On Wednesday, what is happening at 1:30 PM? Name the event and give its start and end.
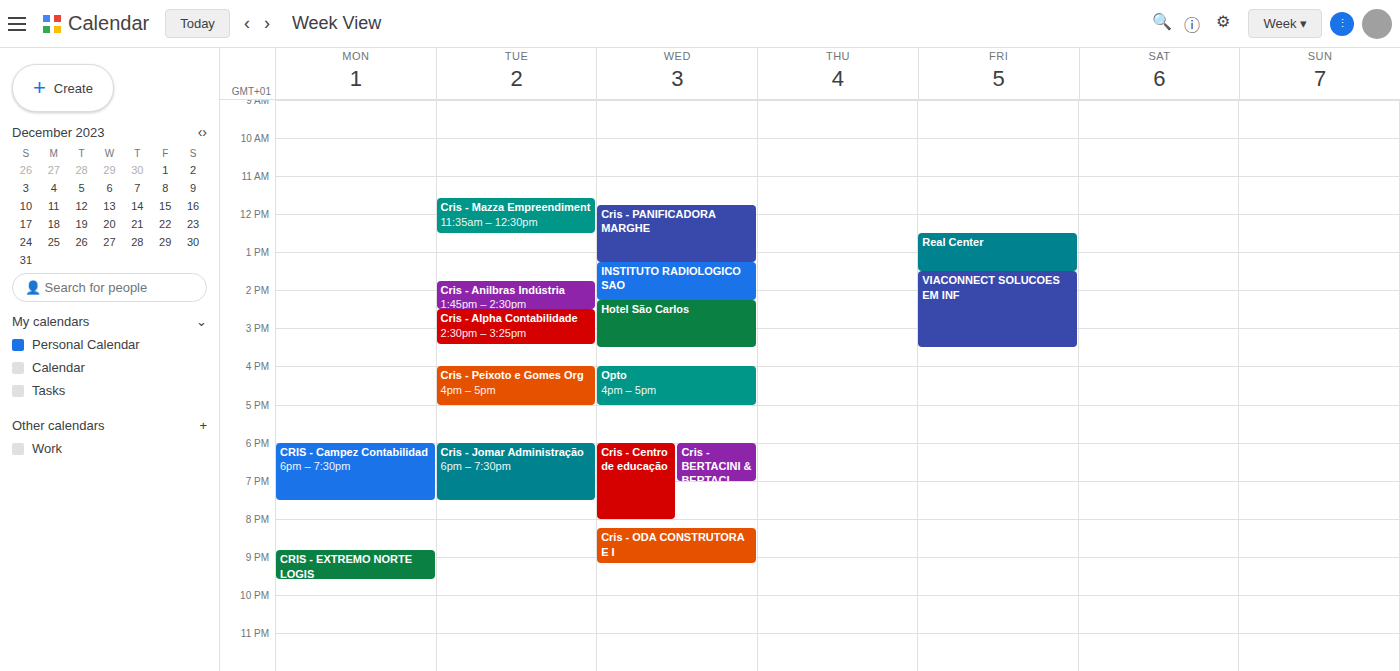
"INSTITUTO RADIOLOGICO SAO", 1:15 PM to 2:15 PM